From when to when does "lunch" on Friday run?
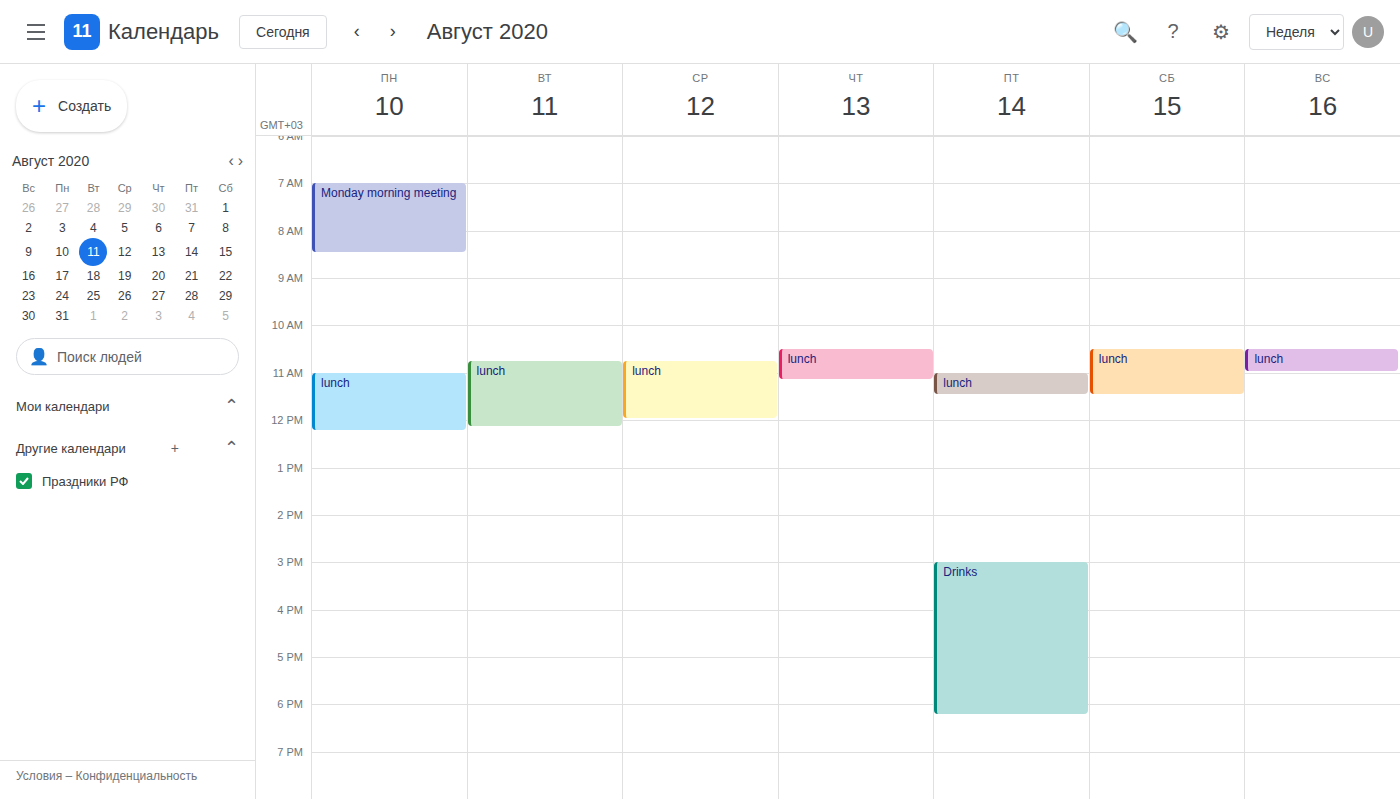
11:00 to 11:30